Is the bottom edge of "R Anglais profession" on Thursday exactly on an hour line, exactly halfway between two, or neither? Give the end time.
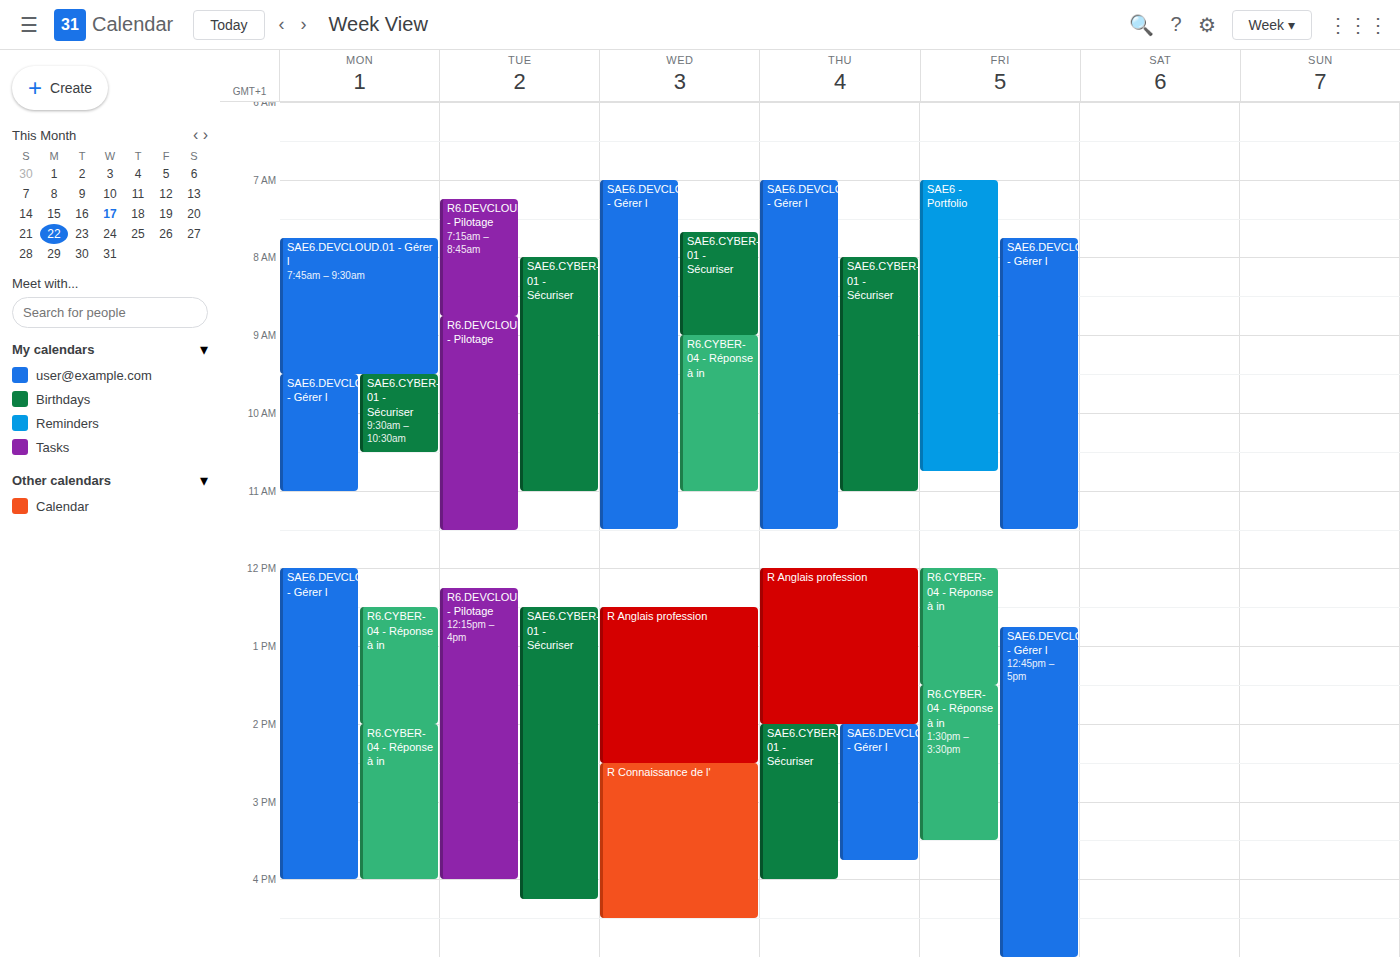
2:00 PM -- exactly on the 2 PM line.